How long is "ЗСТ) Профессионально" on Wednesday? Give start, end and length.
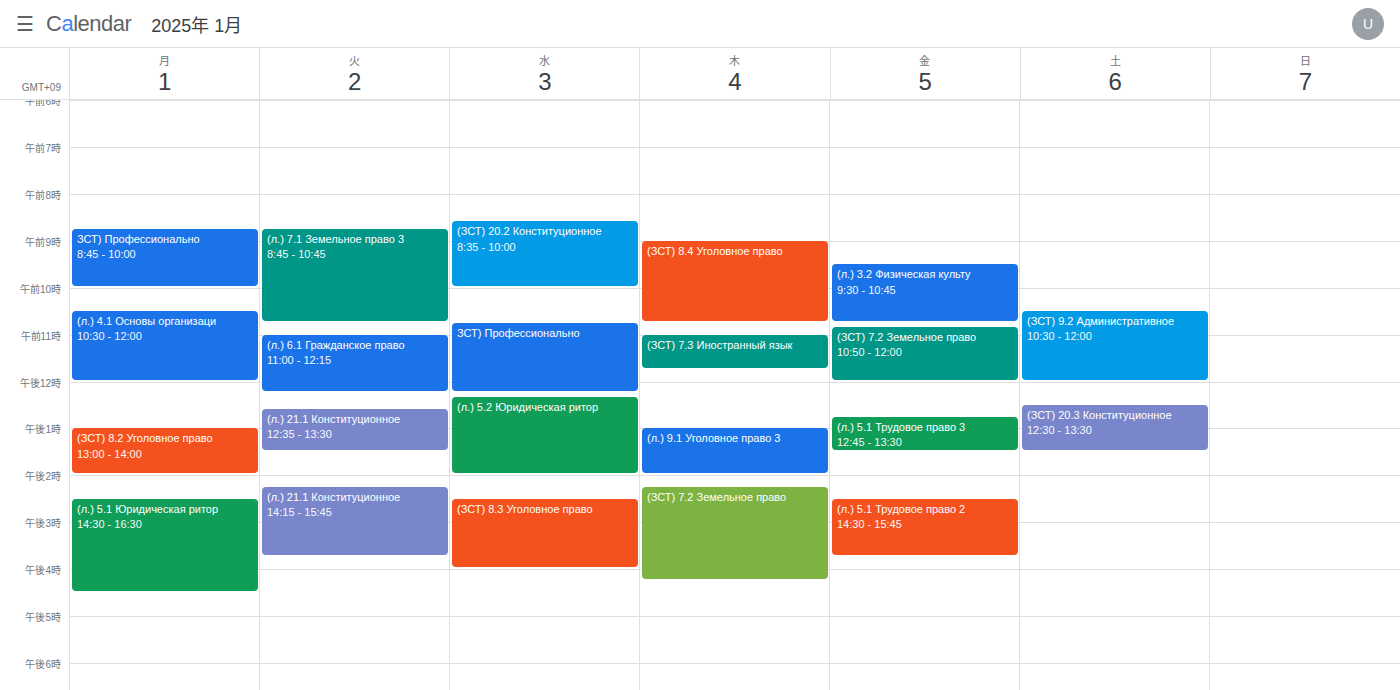
10:45 to 12:15, 1 hour 30 minutes